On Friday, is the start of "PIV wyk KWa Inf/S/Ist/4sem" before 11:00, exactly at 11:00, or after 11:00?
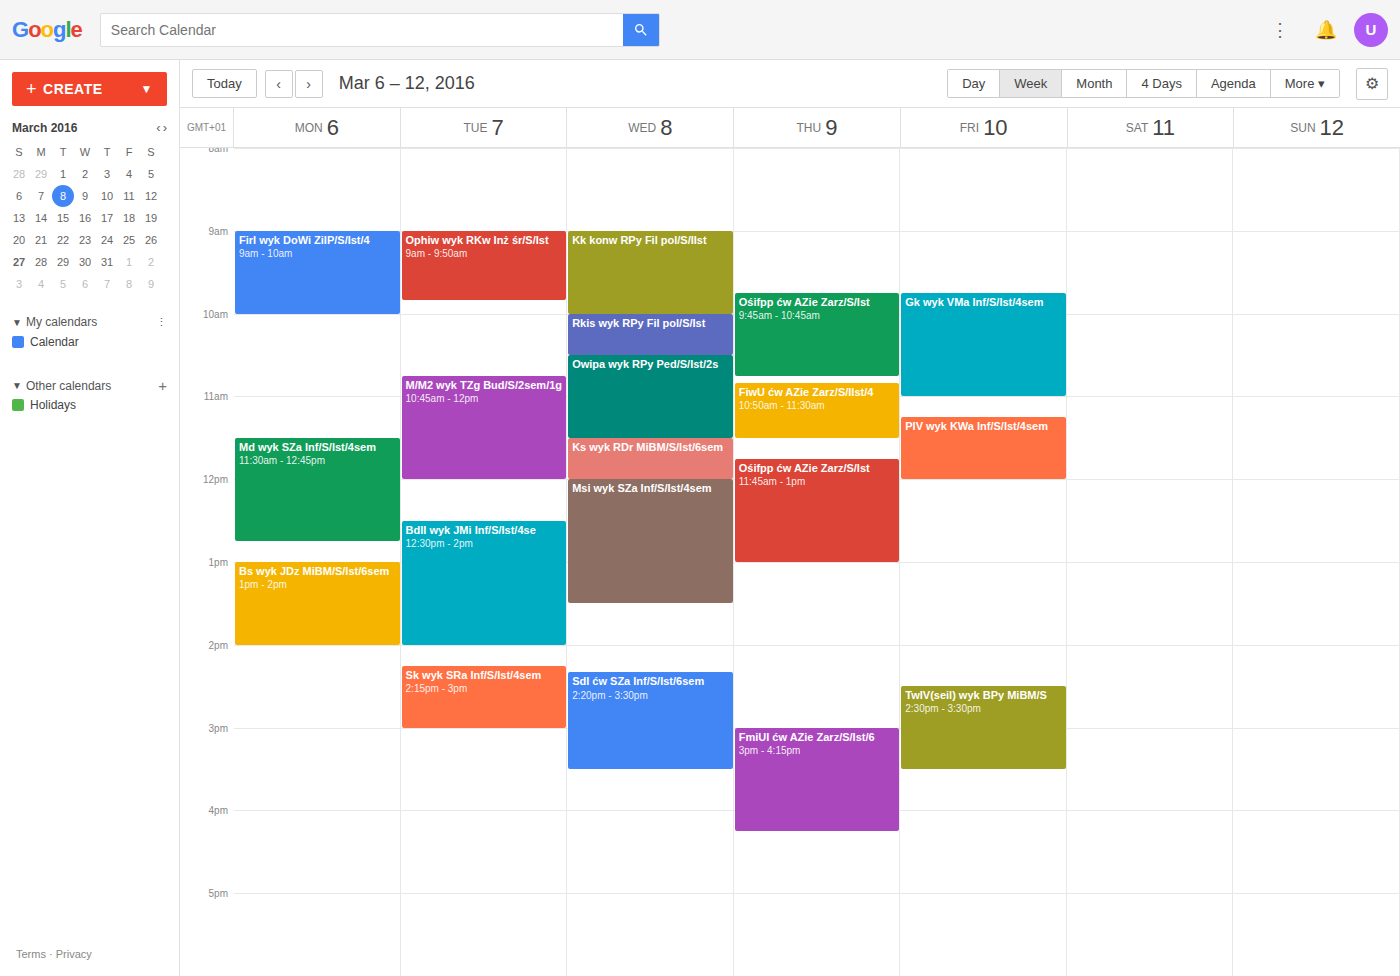
11:15 -- after 11:00, 15 minutes below the 11:00 line.